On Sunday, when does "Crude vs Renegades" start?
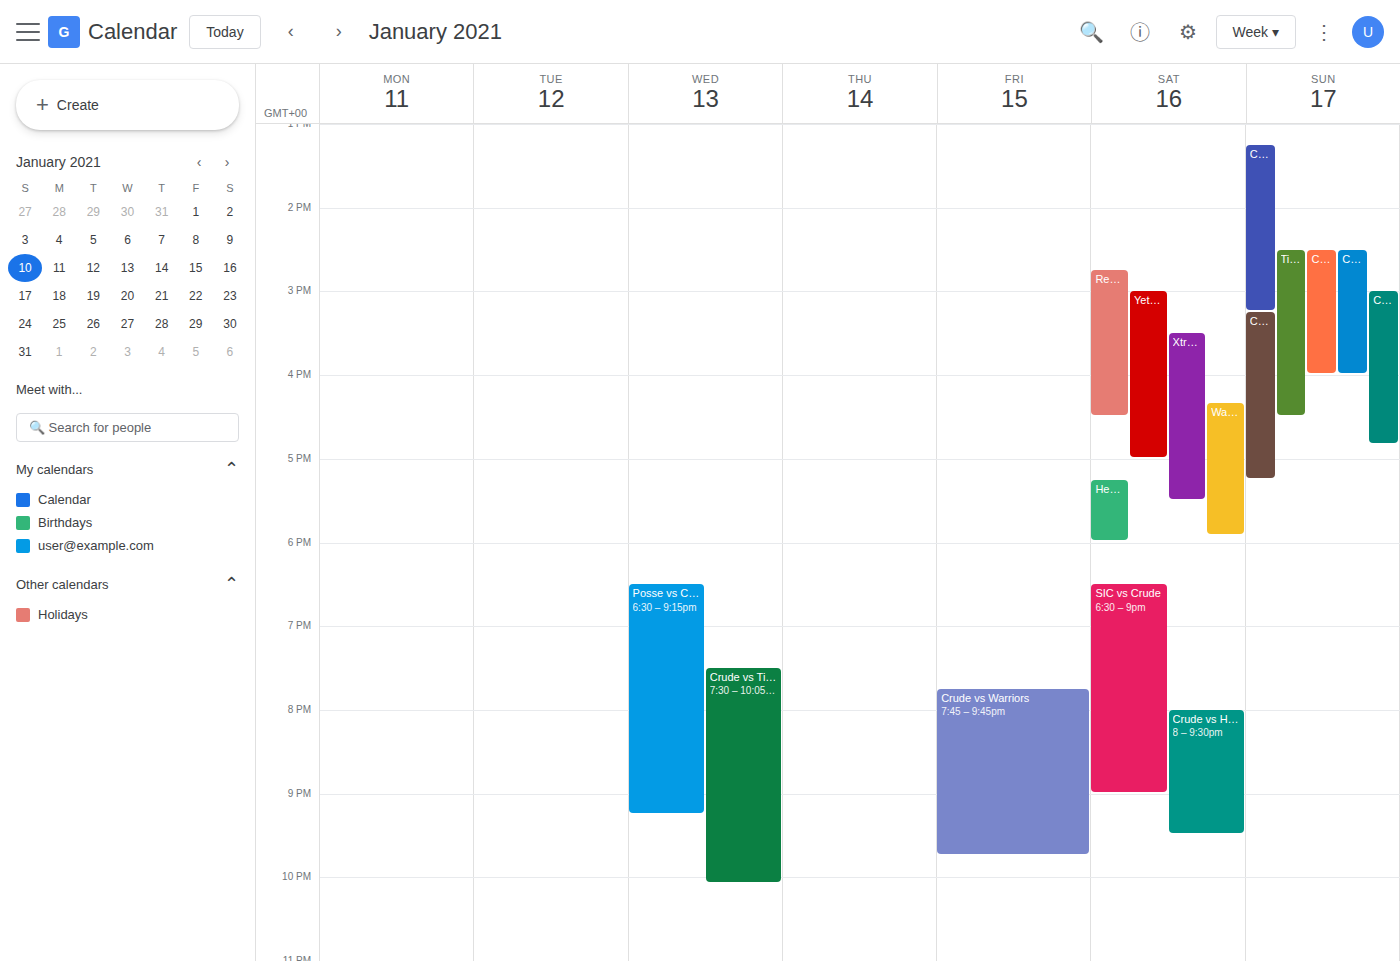
3:15 PM